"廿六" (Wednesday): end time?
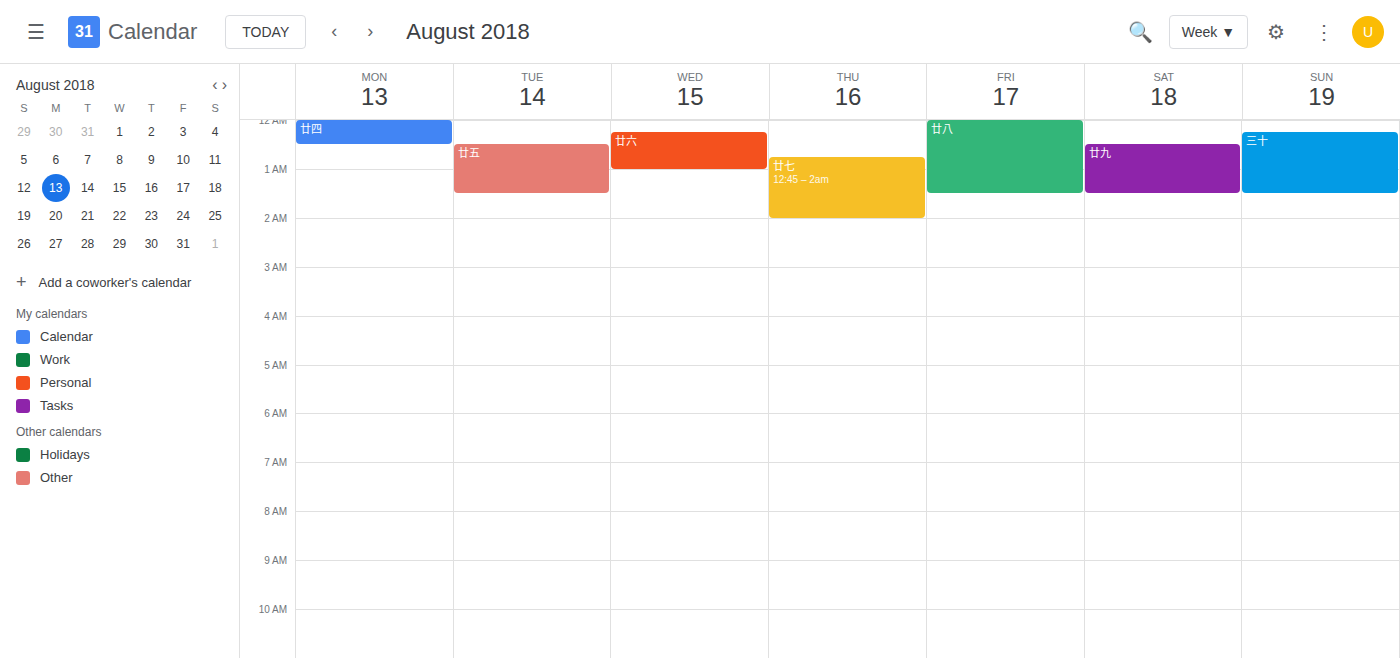
01:00